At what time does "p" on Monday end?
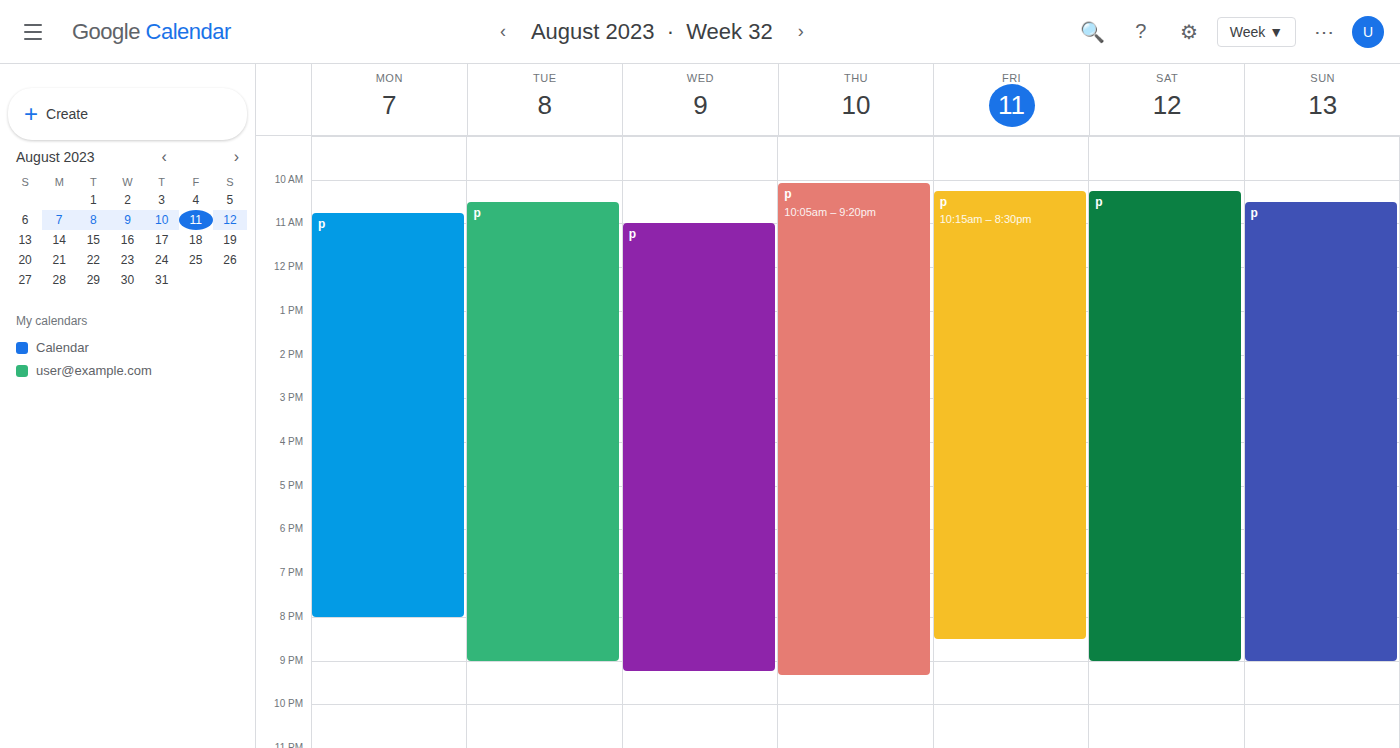
8:00 PM